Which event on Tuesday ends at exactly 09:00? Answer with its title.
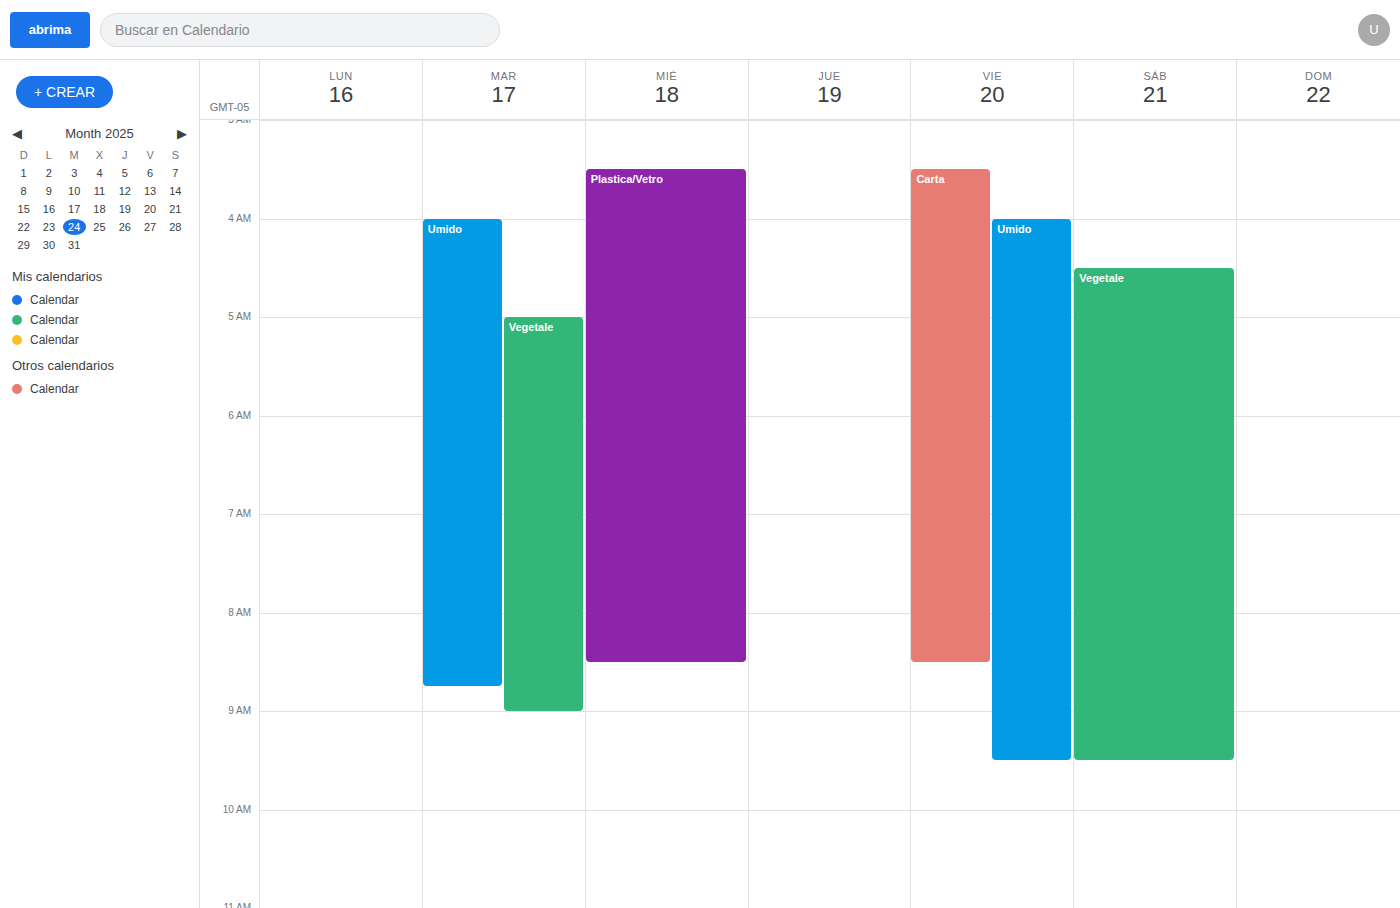
"Vegetale"